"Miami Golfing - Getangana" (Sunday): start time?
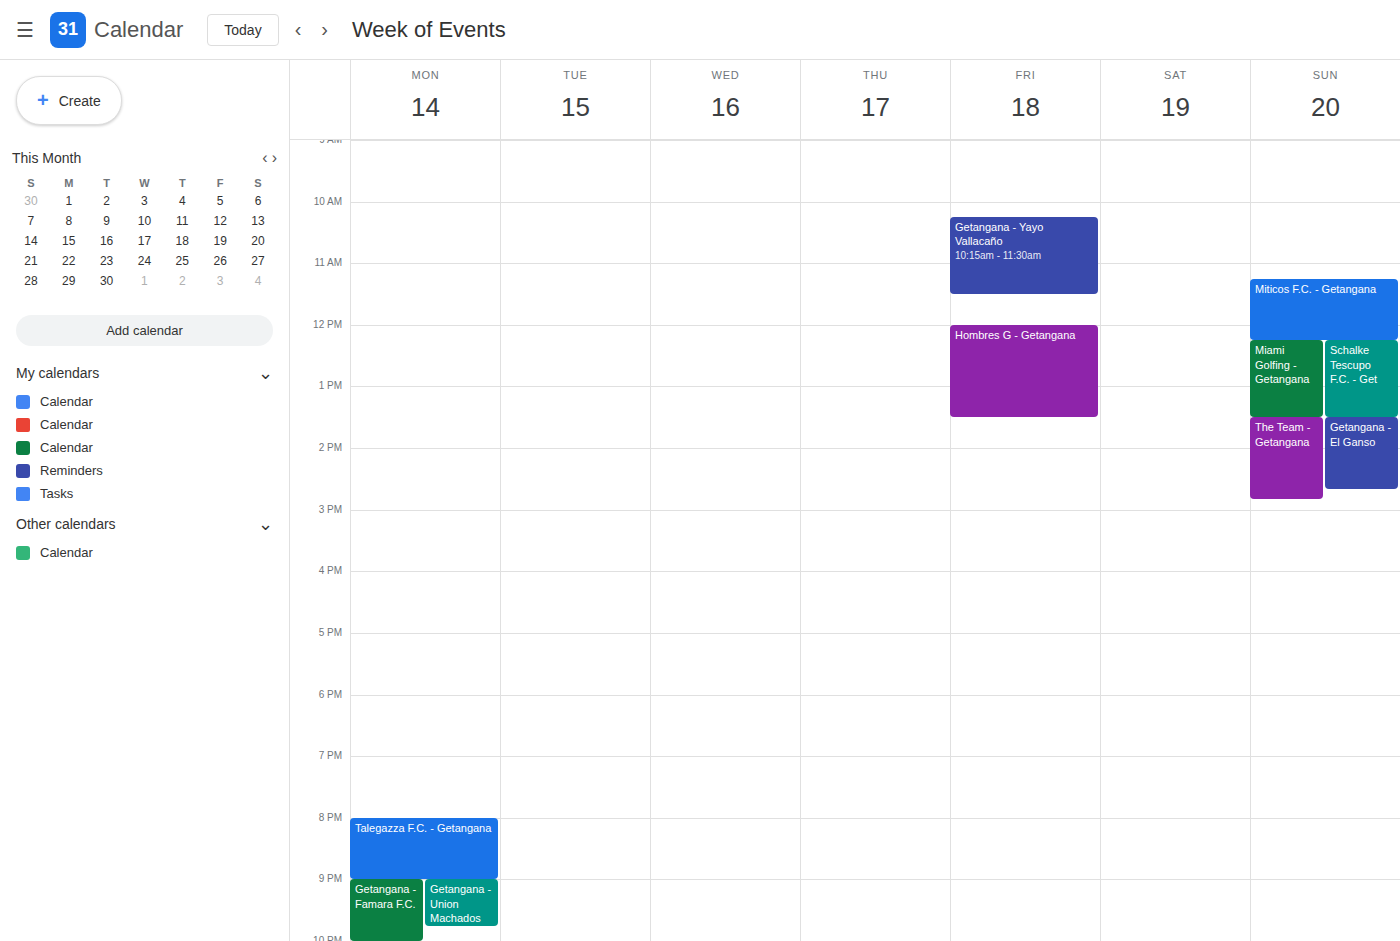
12:15 PM